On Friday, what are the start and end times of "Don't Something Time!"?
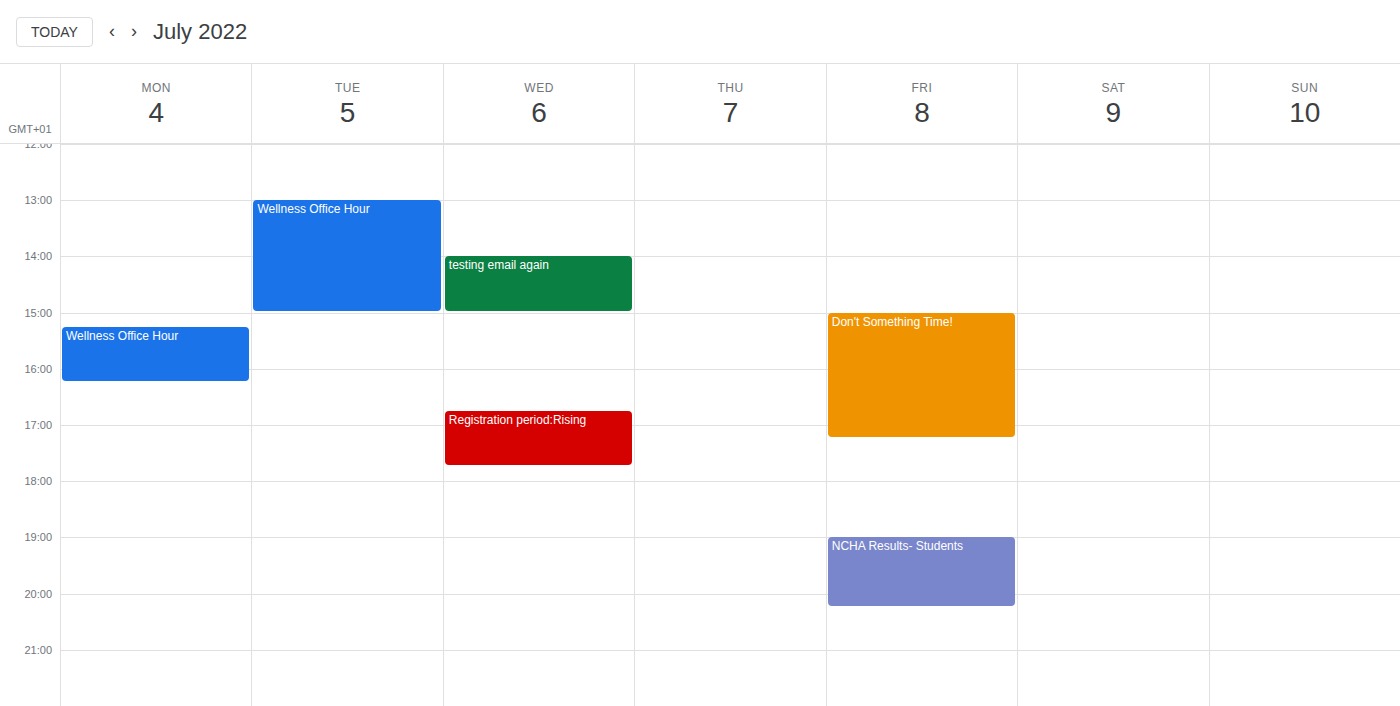
3:00 PM to 5:15 PM